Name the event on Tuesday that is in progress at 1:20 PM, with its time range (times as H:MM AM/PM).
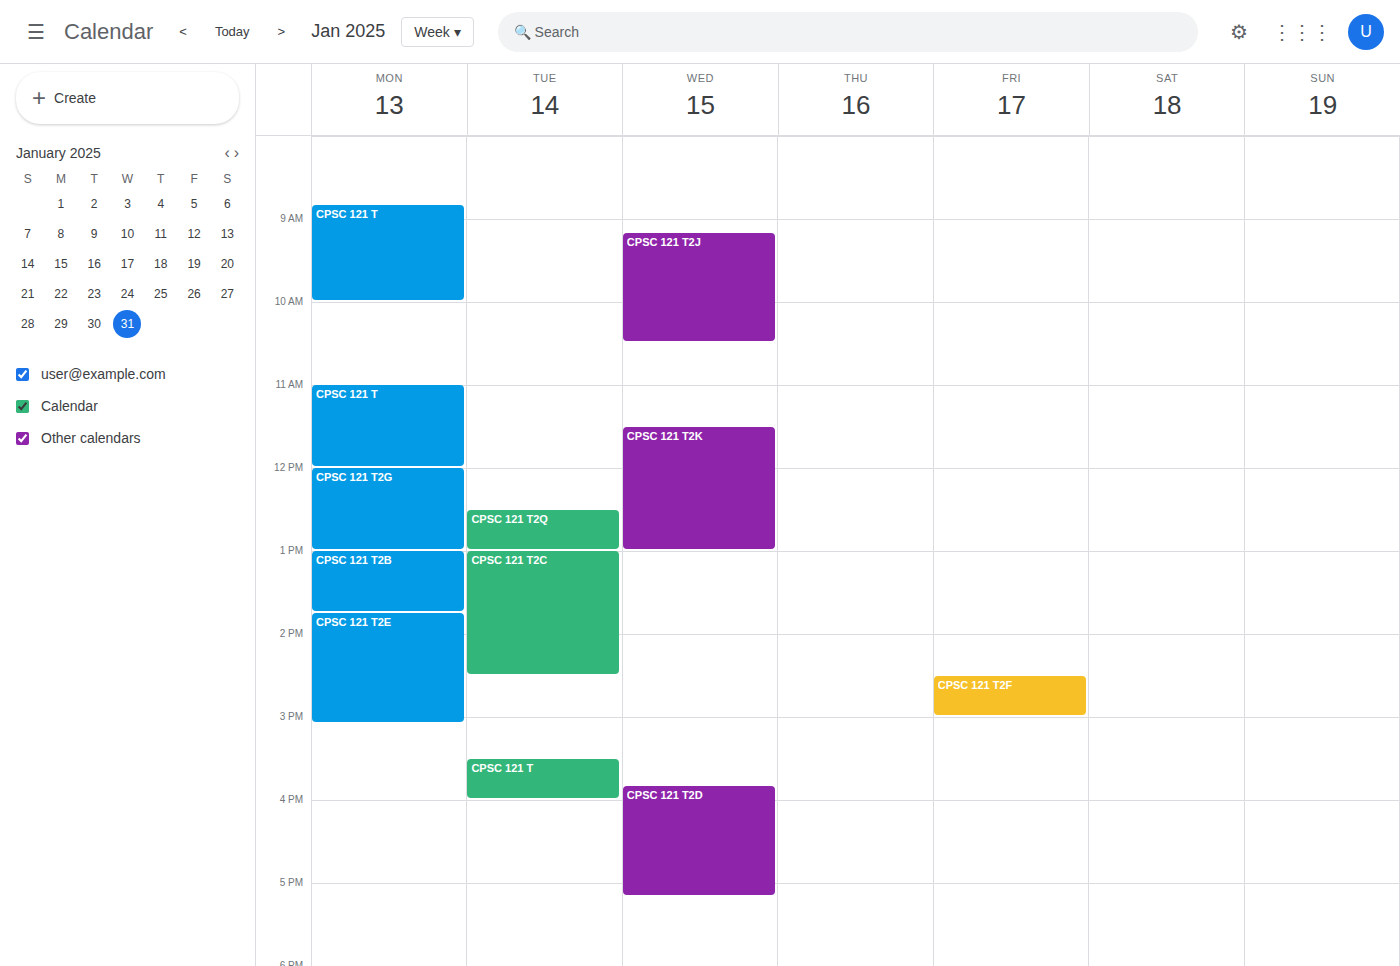
"CPSC 121 T2C", 1:00 PM to 2:30 PM